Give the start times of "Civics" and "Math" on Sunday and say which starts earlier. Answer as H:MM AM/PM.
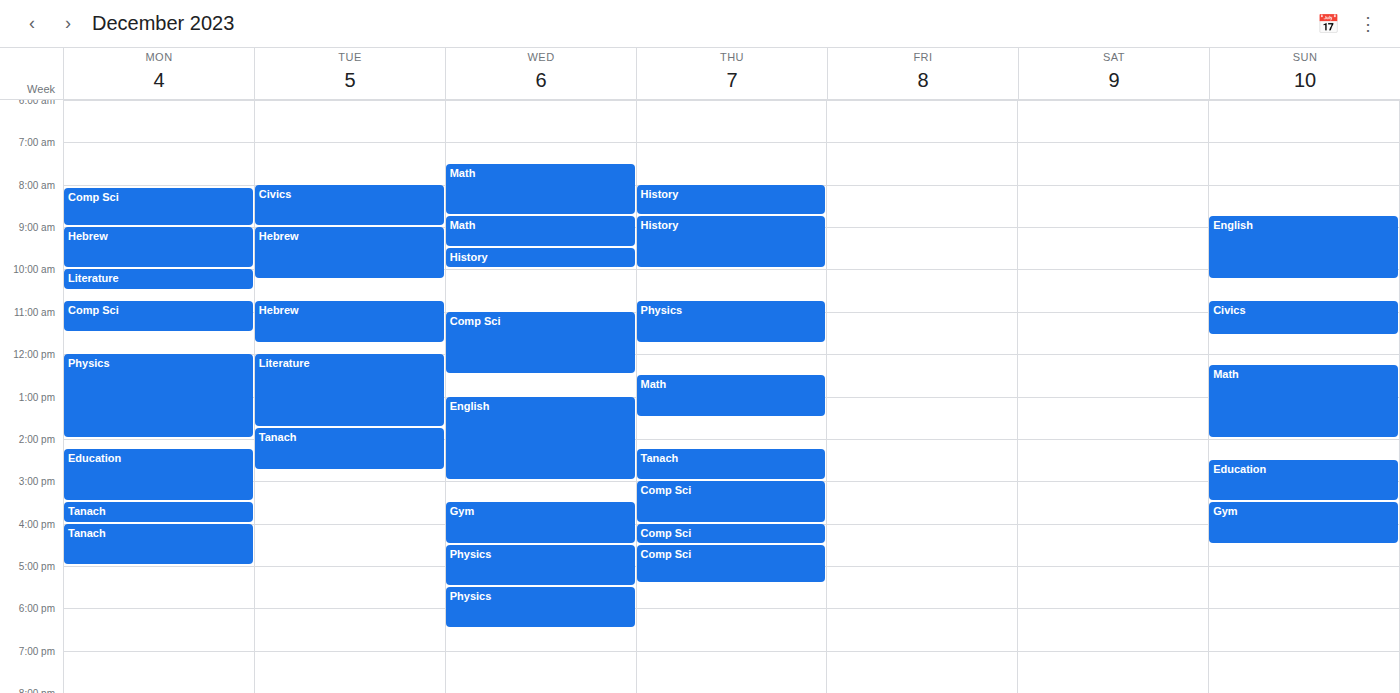
"Civics" 10:45 AM; "Math" 12:15 PM.